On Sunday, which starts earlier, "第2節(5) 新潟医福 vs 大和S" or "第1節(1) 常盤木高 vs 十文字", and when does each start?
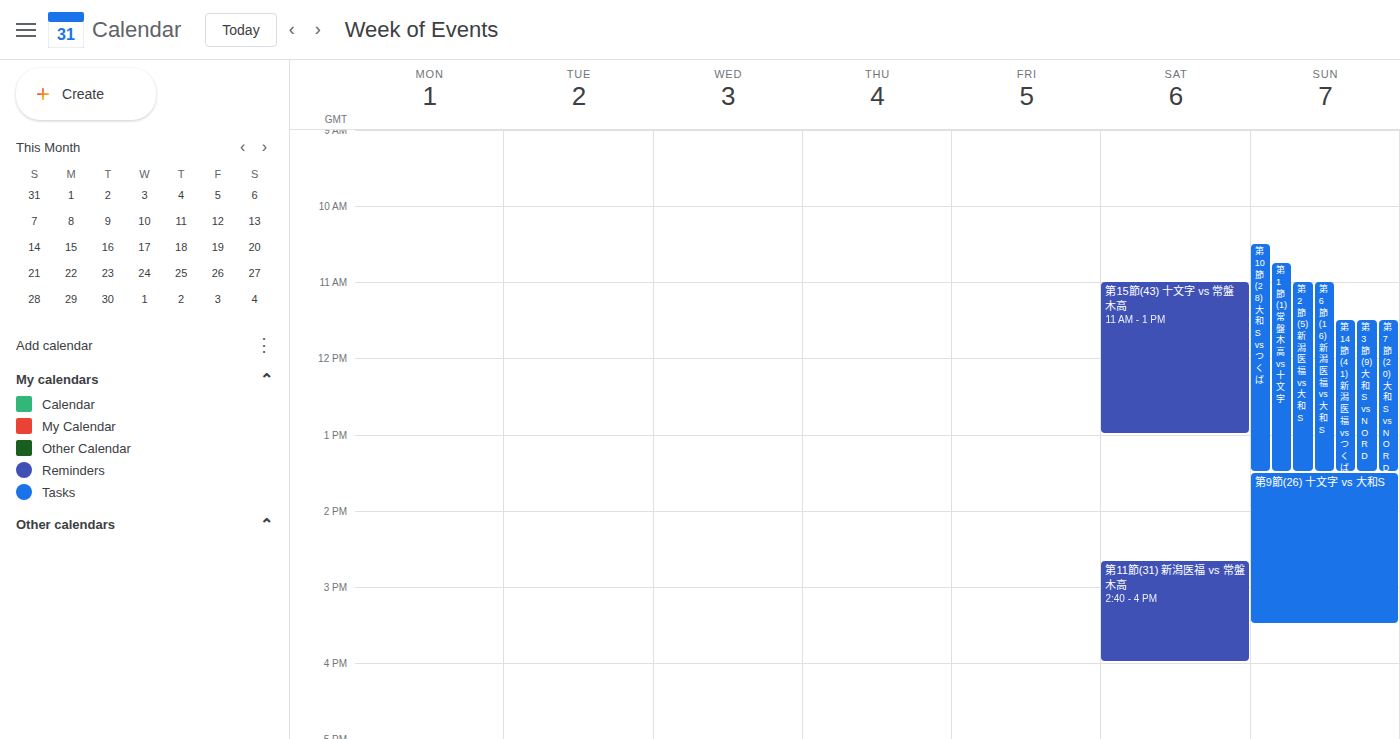
"第1節(1) 常盤木高 vs 十文字" 10:45 AM; "第2節(5) 新潟医福 vs 大和S" 11:00 AM.